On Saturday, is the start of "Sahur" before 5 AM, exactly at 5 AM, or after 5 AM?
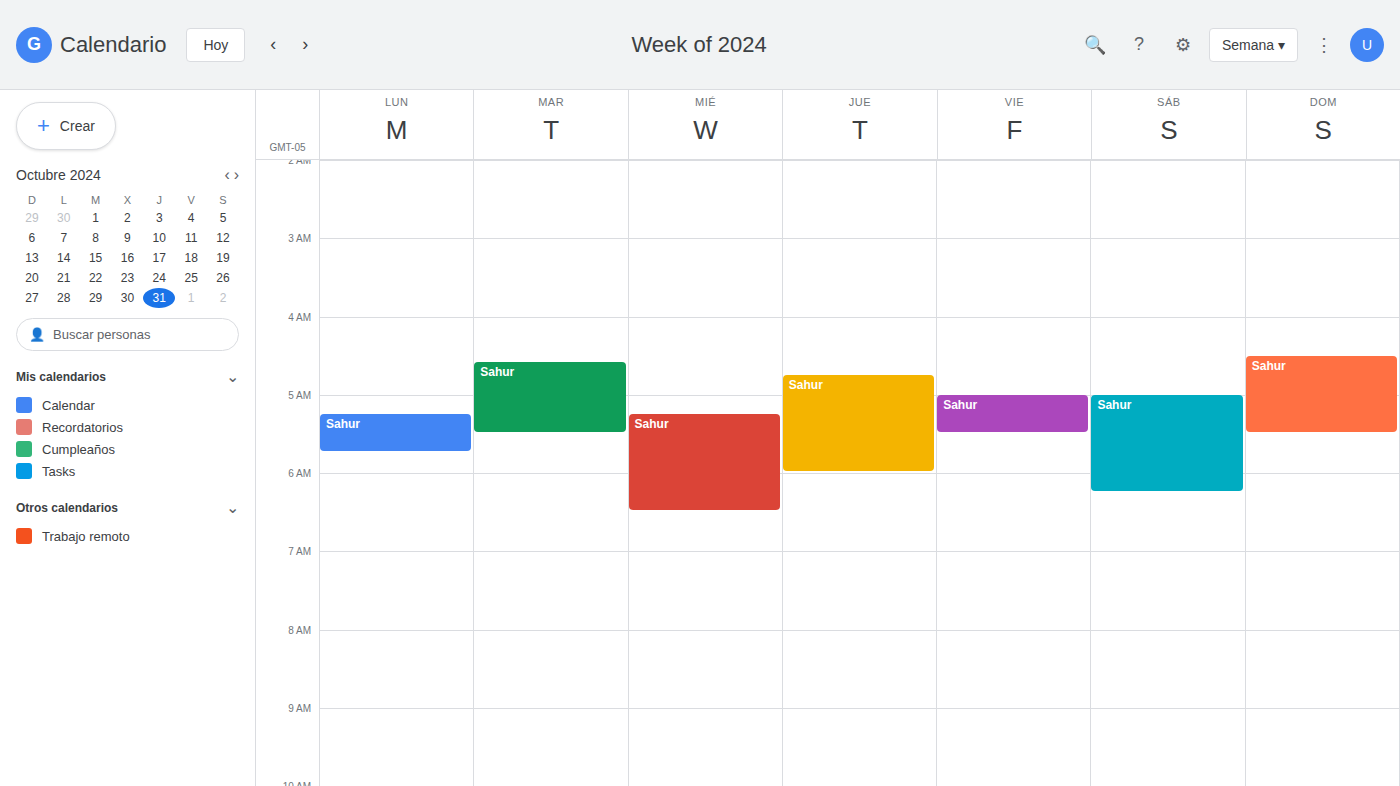
5:00 AM -- exactly at 5 AM, on the 5 AM line.